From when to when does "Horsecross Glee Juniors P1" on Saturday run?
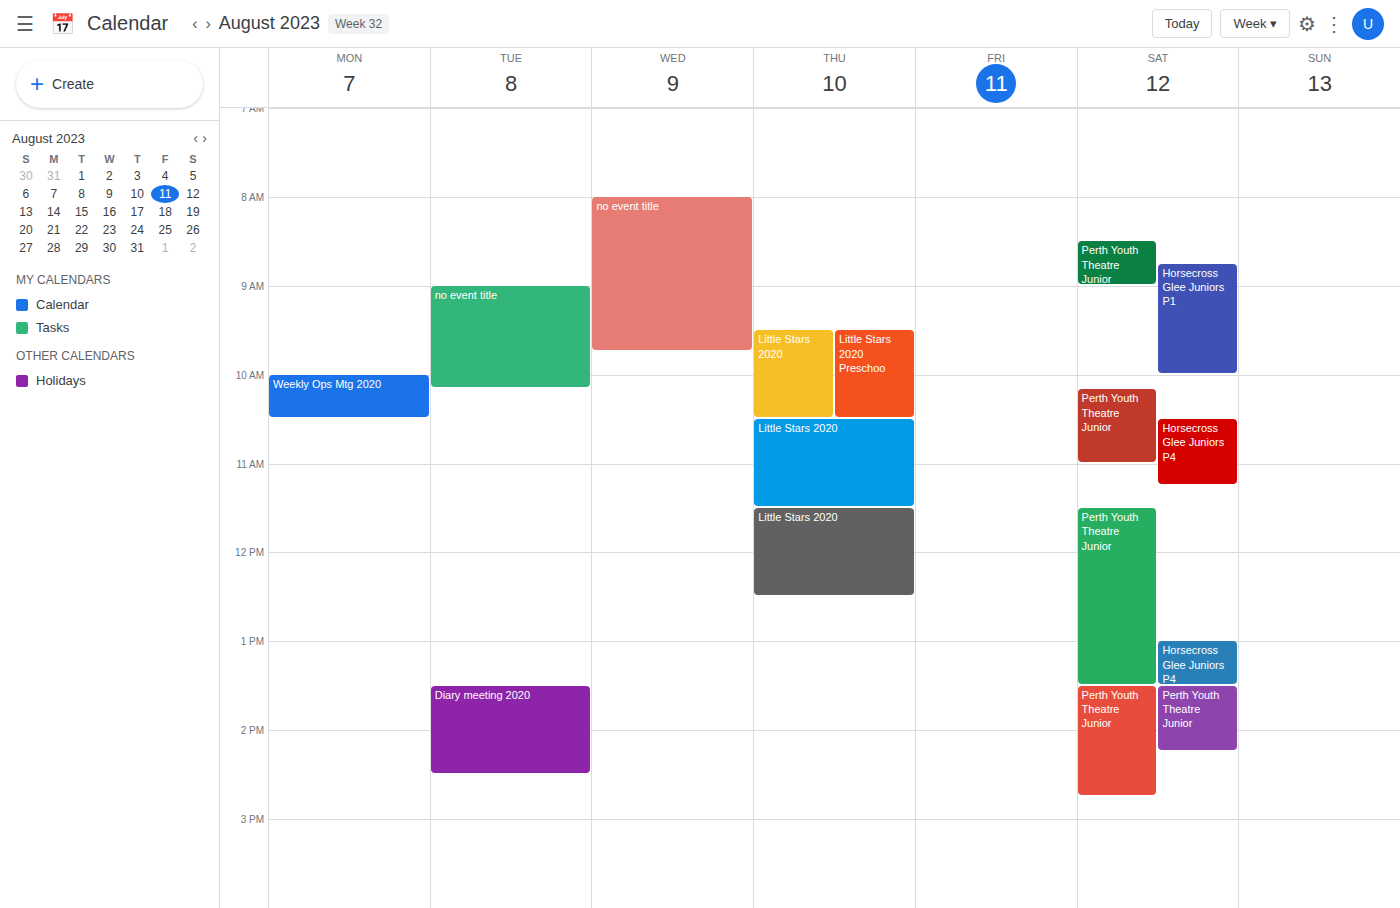
8:45 AM to 10:00 AM